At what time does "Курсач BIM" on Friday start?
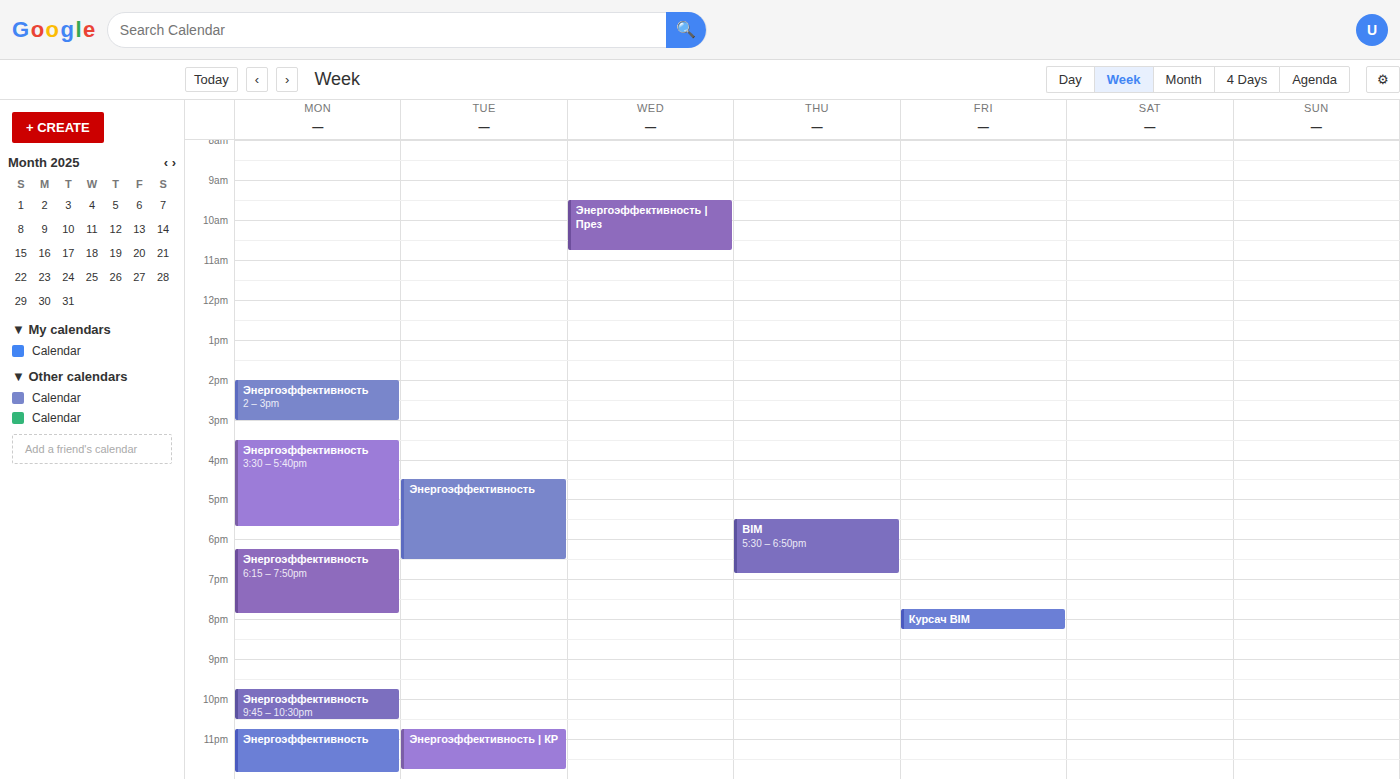
7:45 PM